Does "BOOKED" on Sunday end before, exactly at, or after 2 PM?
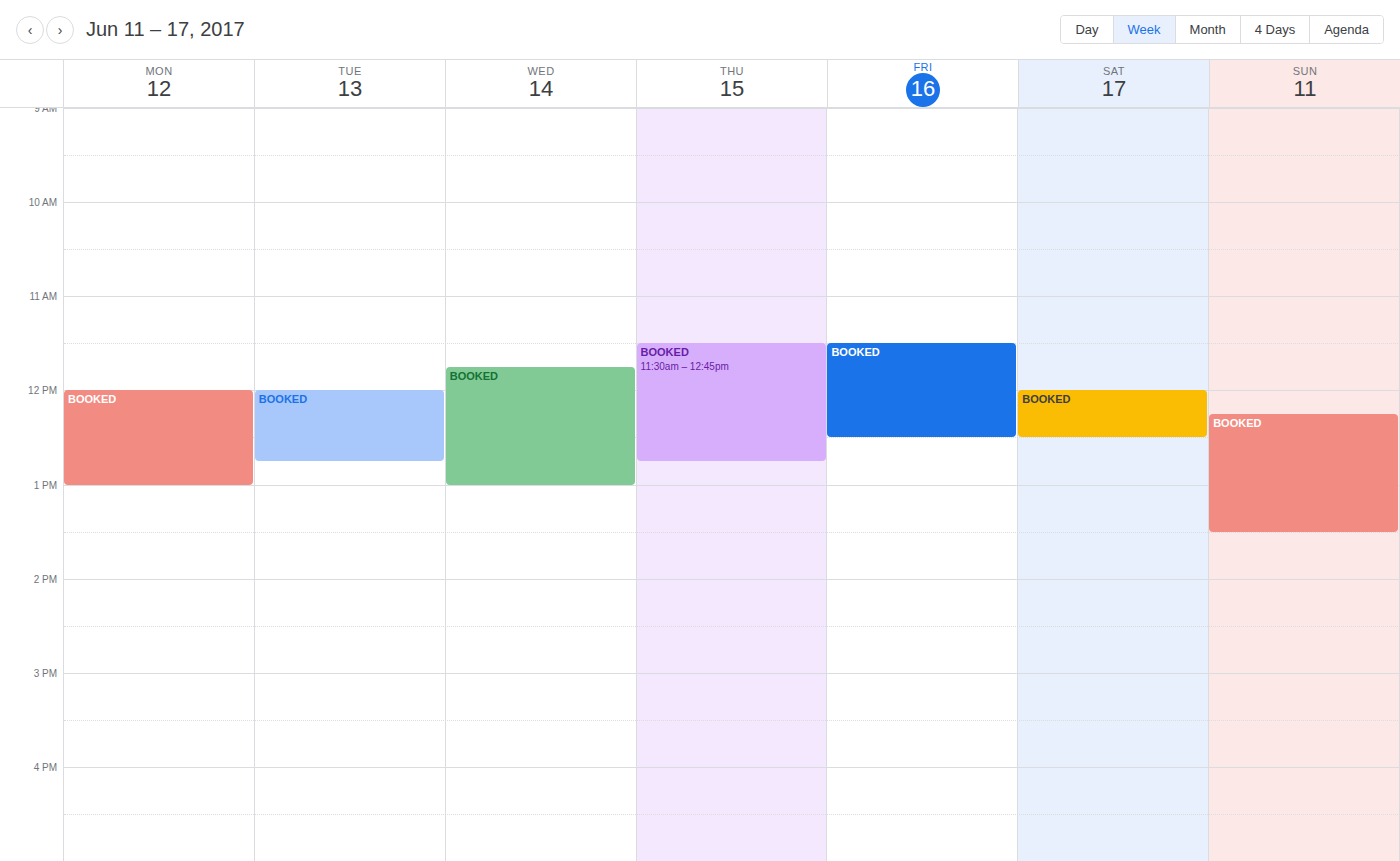
1:30 PM -- before 2 PM, 30 minutes above the 2 PM line.